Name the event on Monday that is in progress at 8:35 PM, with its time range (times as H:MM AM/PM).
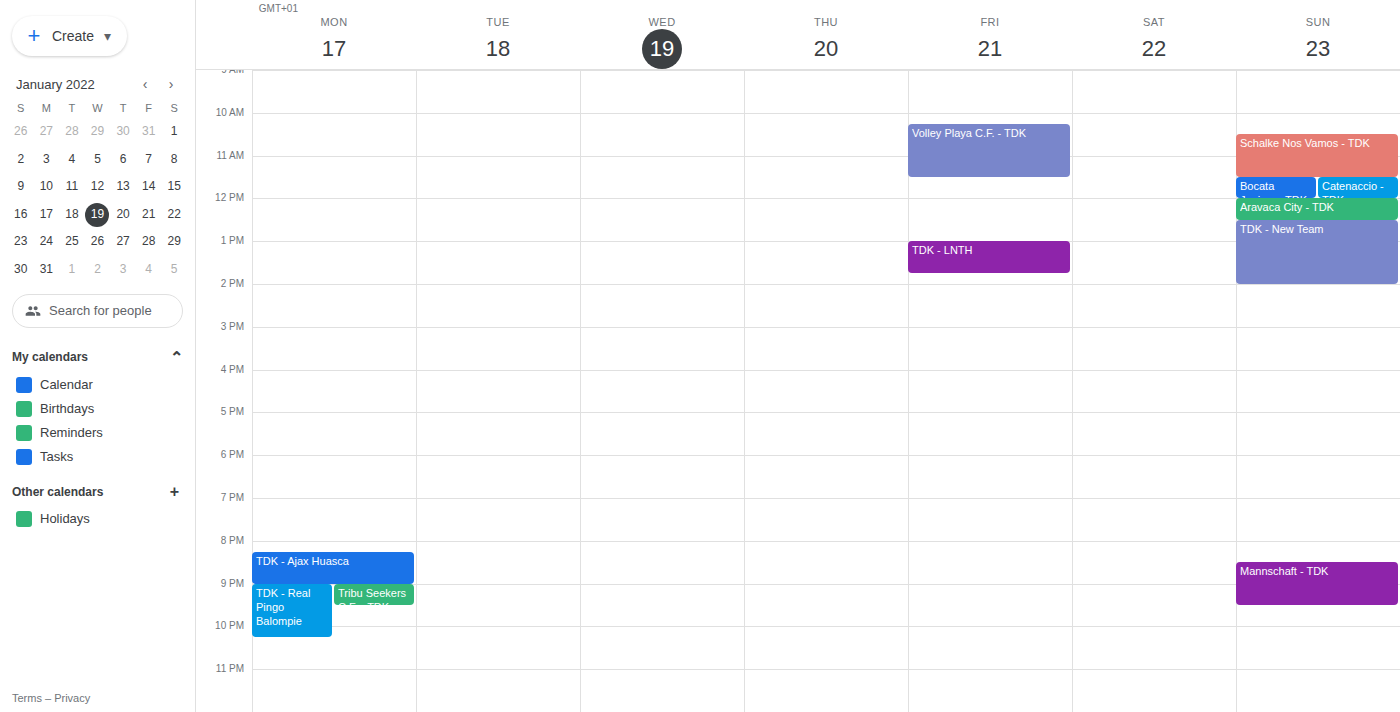
"TDK - Ajax Huasca", 8:15 PM to 9:00 PM